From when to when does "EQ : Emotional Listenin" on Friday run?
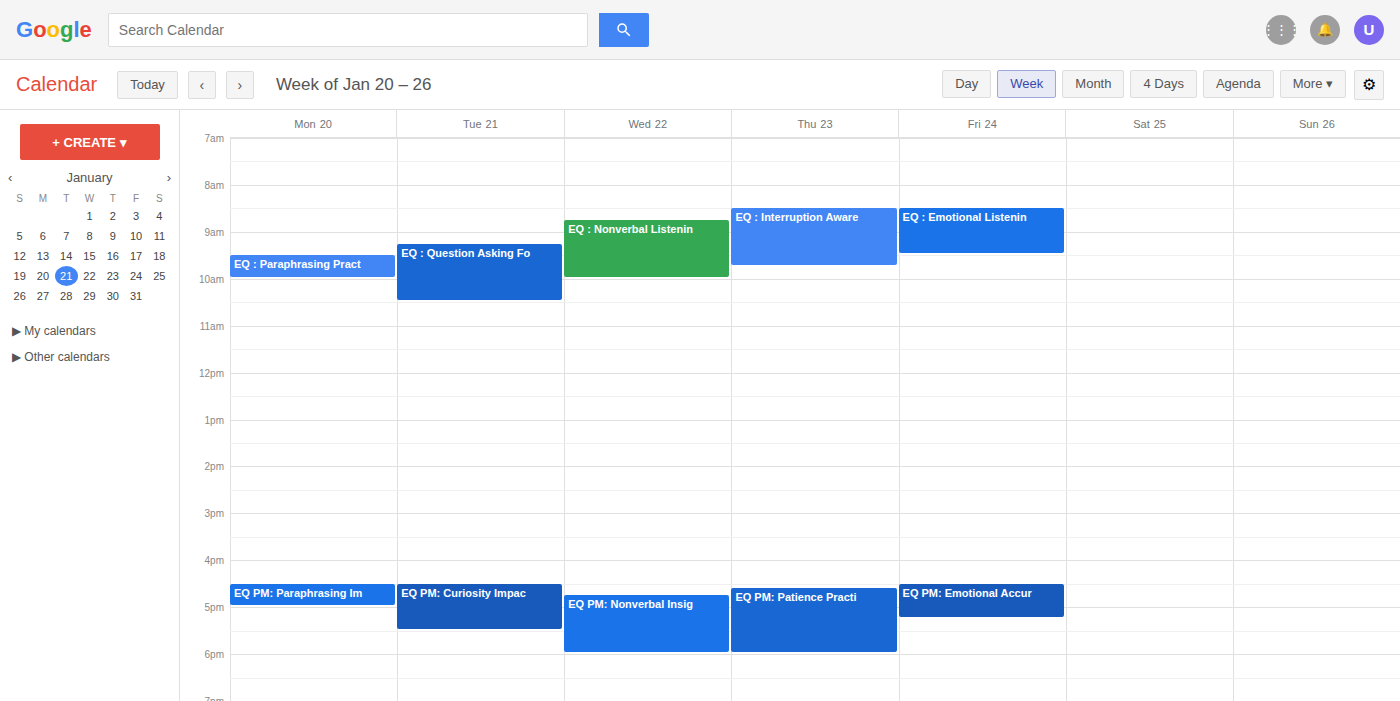
8:30 AM to 9:30 AM